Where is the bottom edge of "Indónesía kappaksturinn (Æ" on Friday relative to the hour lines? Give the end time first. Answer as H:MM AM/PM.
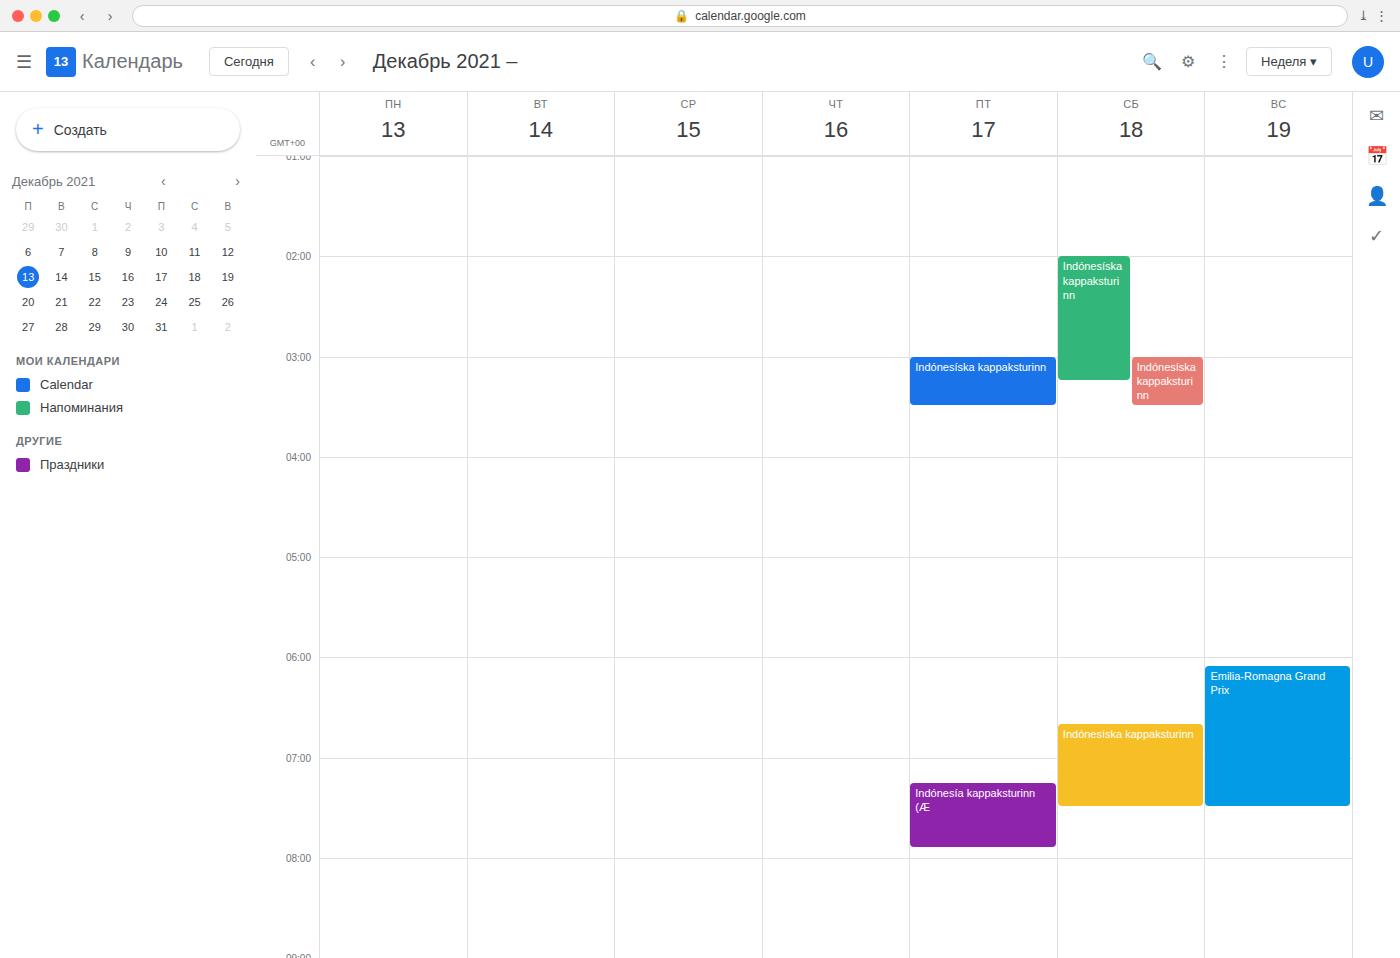
7:55 AM -- neither: 55 minutes below the 7 AM line and 5 minutes above the 8 AM line.